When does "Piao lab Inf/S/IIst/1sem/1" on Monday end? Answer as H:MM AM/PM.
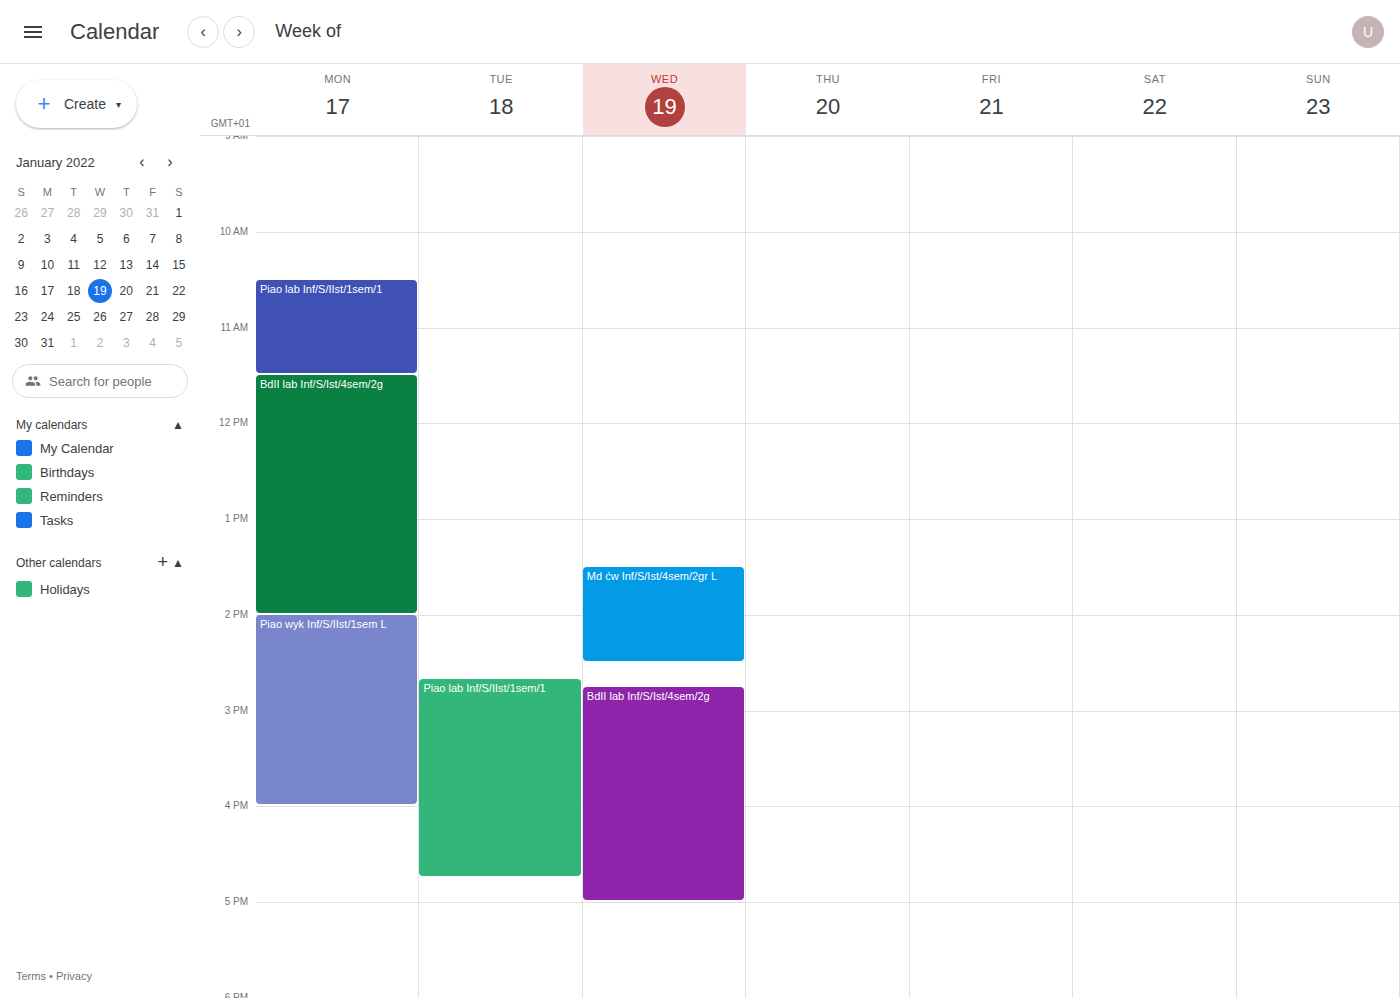
11:30 AM